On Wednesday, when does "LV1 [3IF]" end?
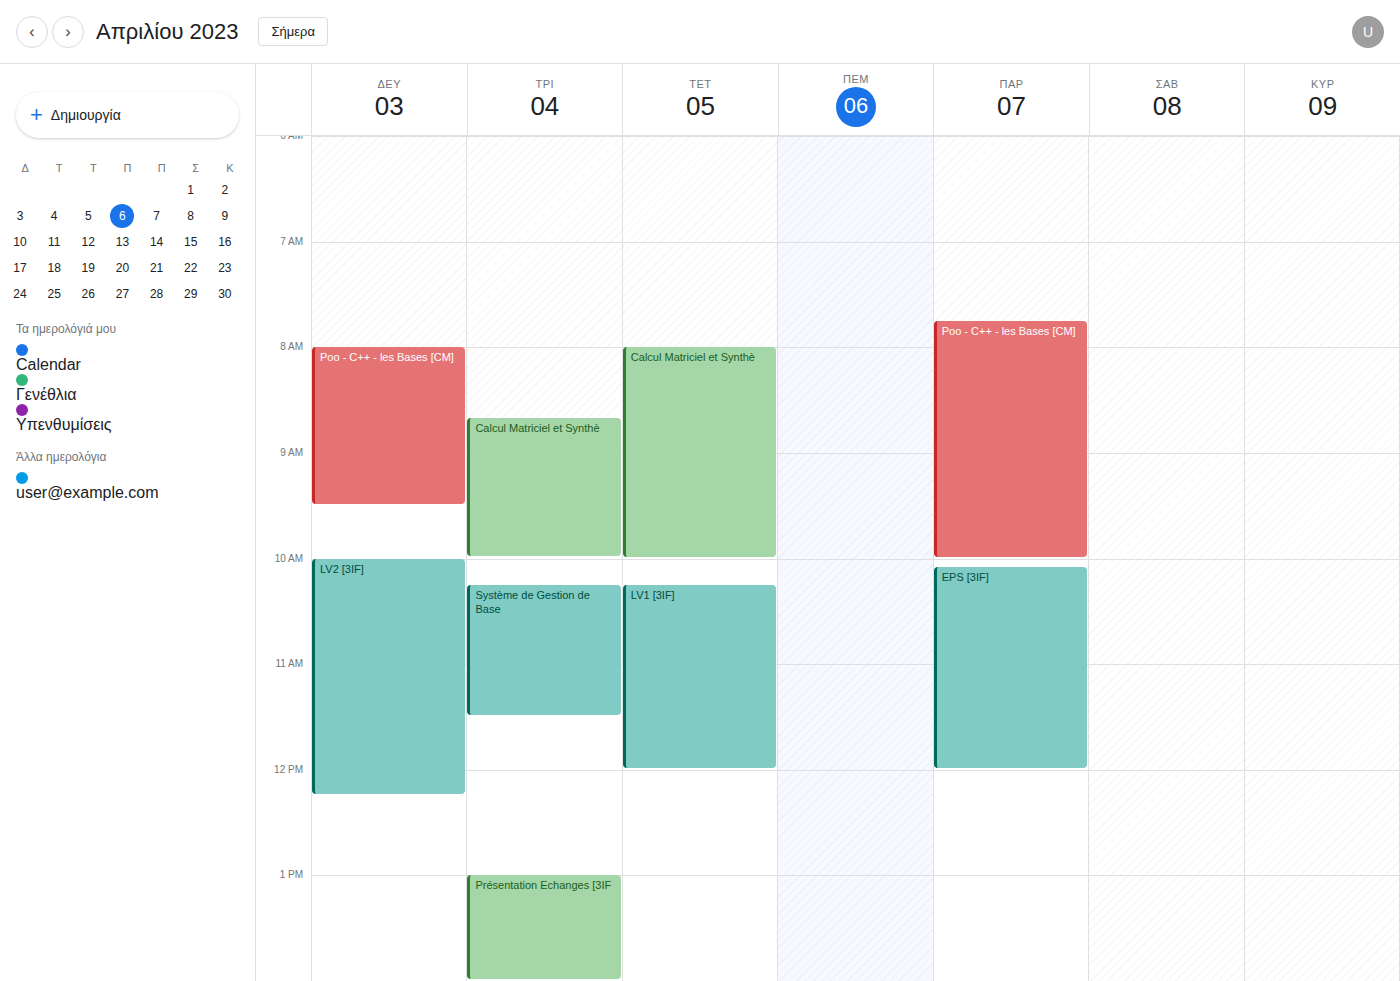
12:00 PM